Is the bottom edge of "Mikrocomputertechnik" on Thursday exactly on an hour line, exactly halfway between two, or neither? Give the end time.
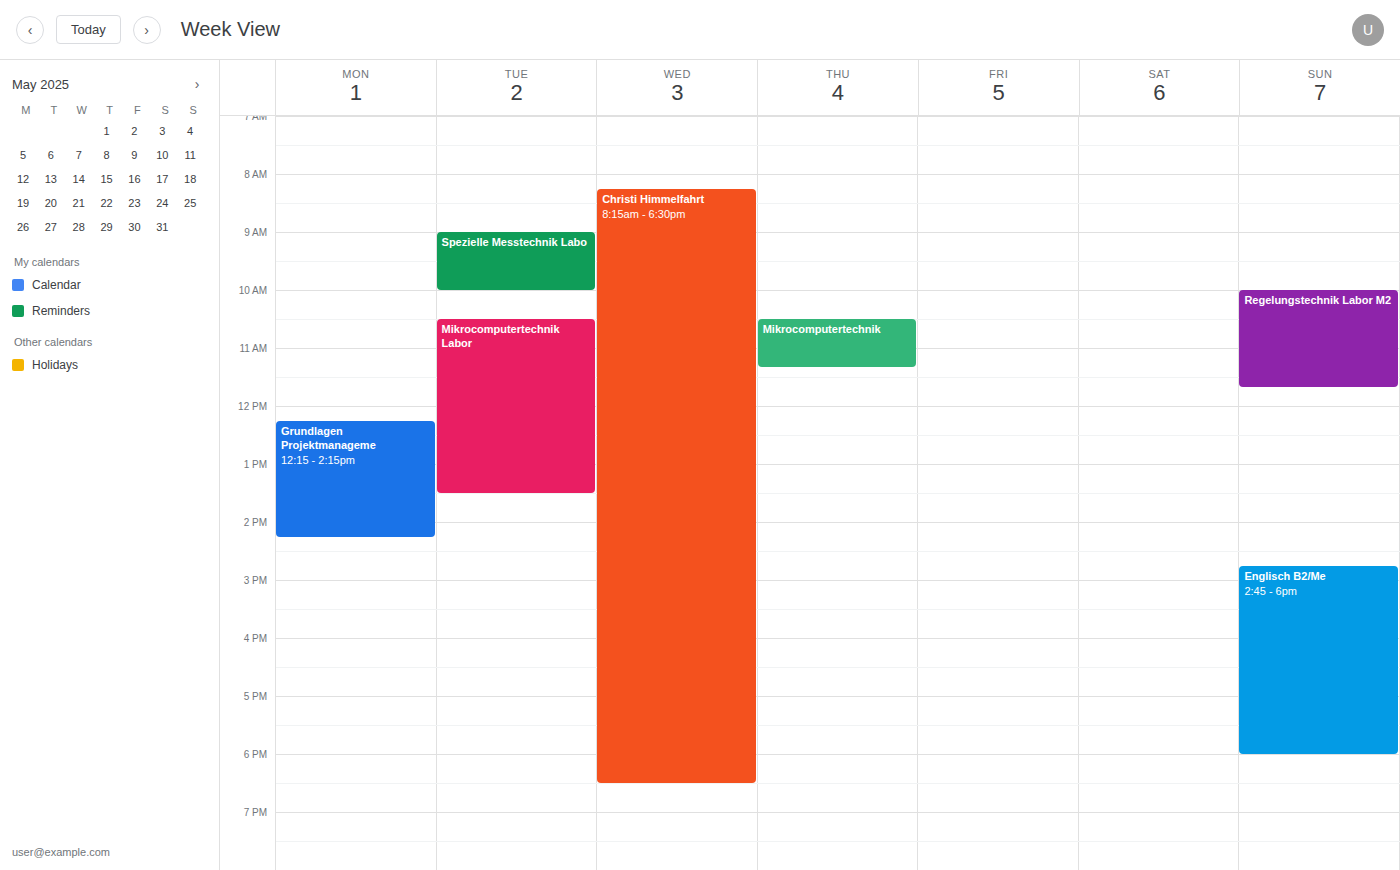
11:20 AM -- neither: 20 minutes below the 11 AM line and 40 minutes above the 12 PM line.